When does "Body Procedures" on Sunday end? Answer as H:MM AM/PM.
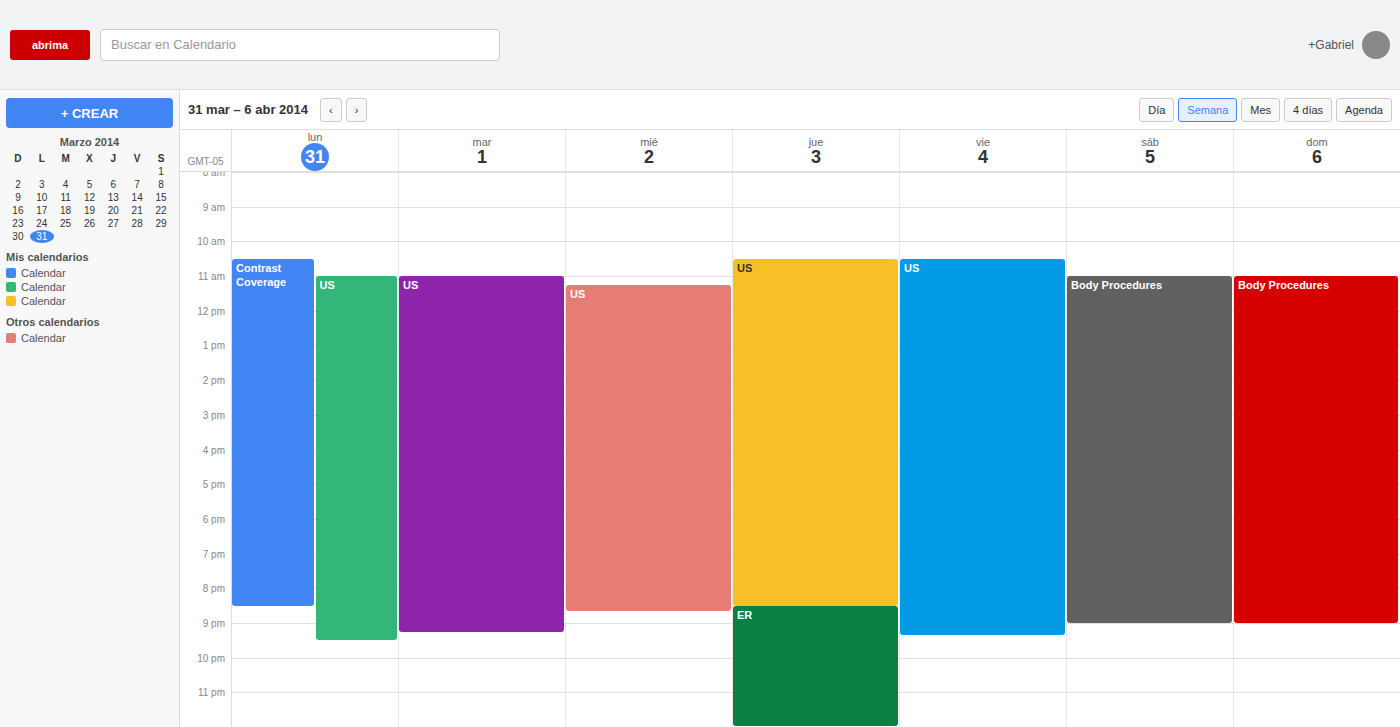
9:00 PM